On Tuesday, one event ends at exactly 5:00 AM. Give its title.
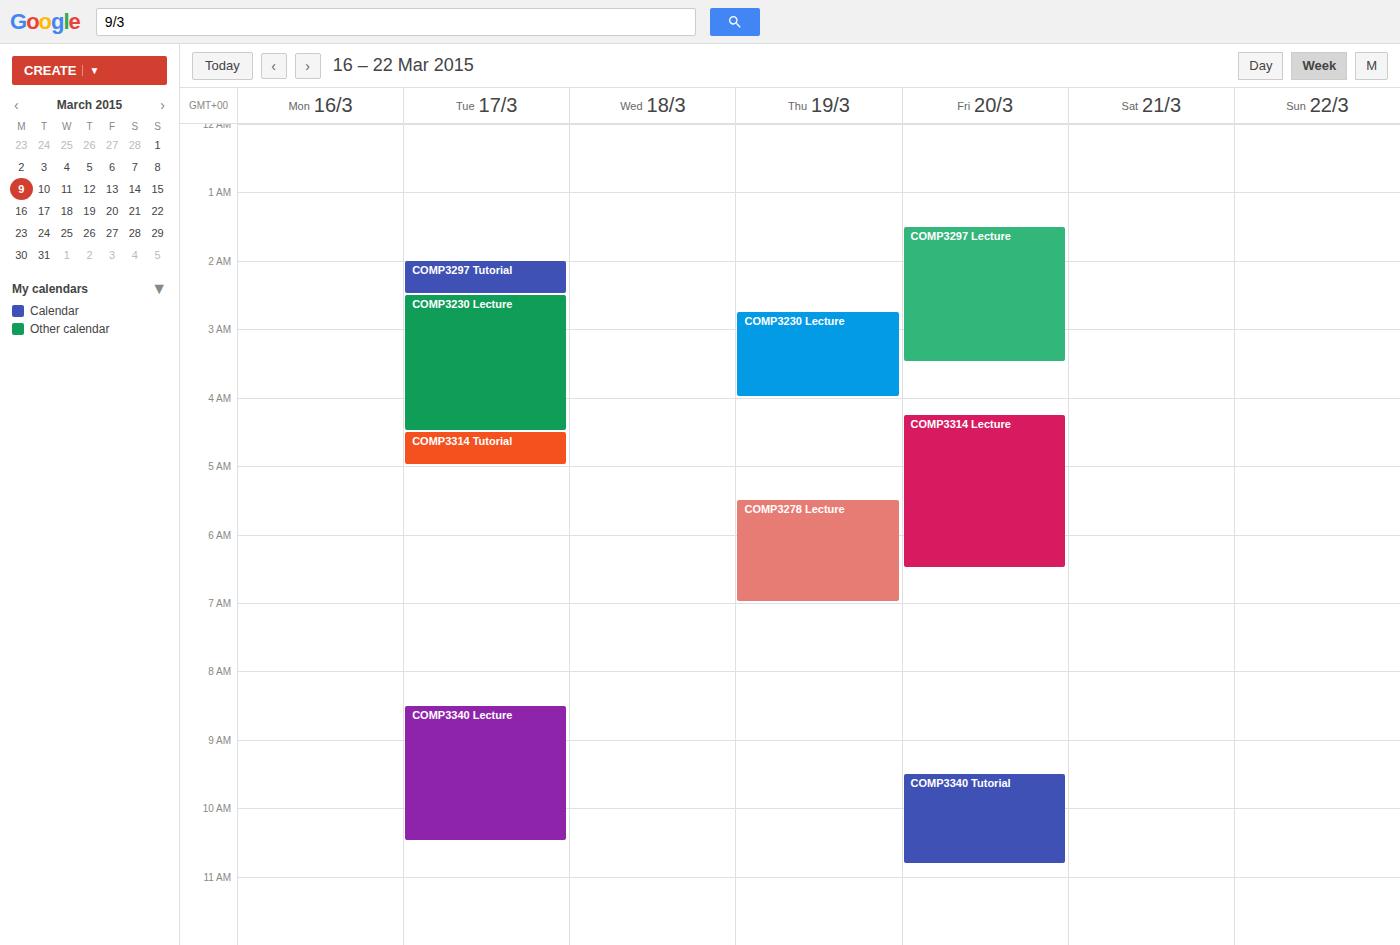
"COMP3314 Tutorial"